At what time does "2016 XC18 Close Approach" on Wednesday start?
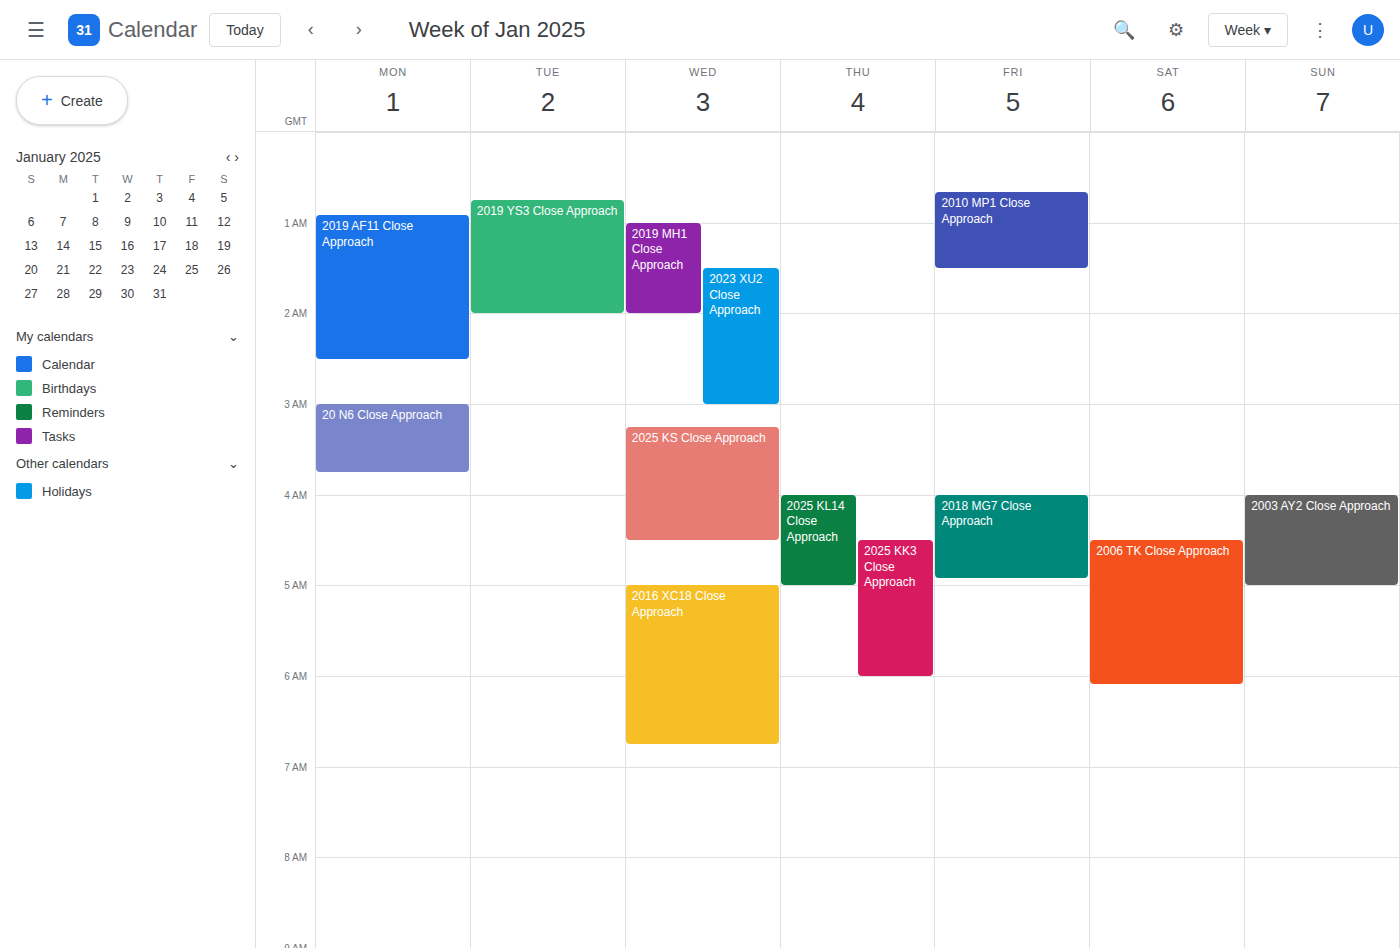
05:00